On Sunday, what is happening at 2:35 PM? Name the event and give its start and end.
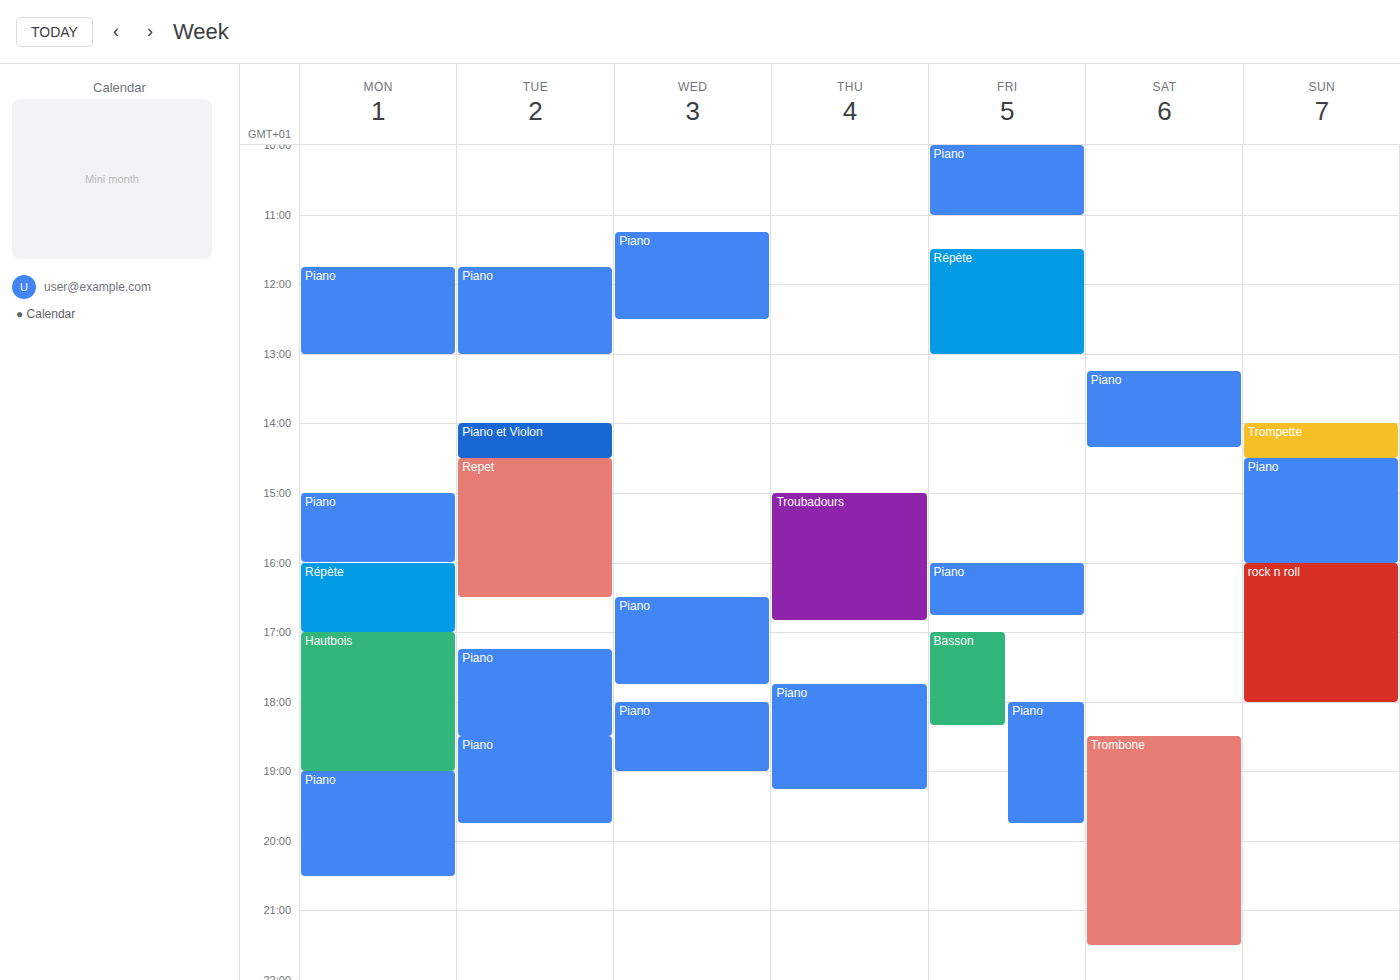
"Piano", 2:30 PM to 4:00 PM